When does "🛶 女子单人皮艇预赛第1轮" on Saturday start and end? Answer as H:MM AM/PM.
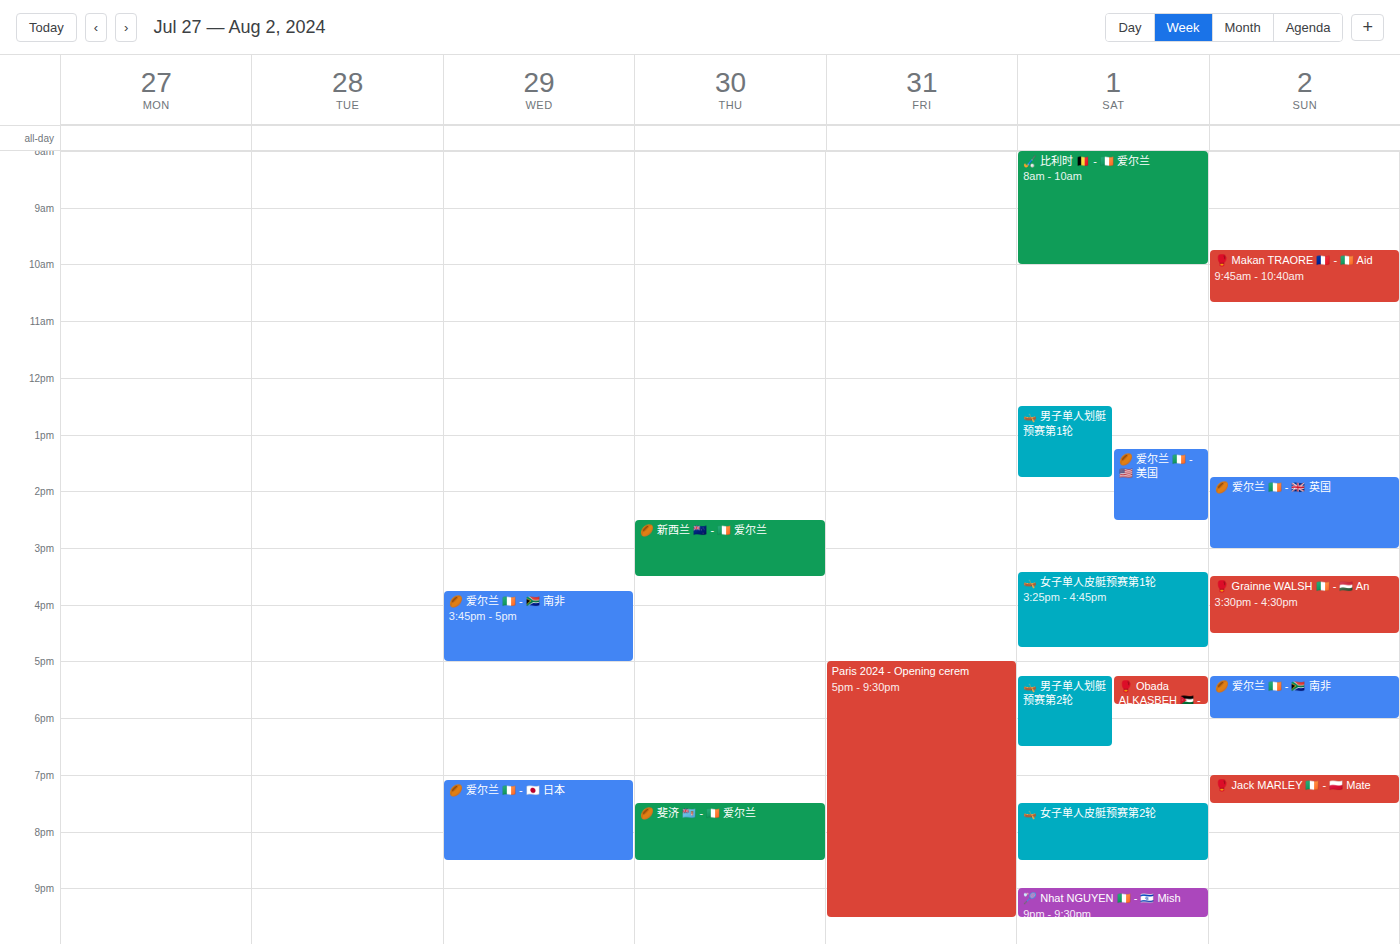
3:25 PM to 4:45 PM